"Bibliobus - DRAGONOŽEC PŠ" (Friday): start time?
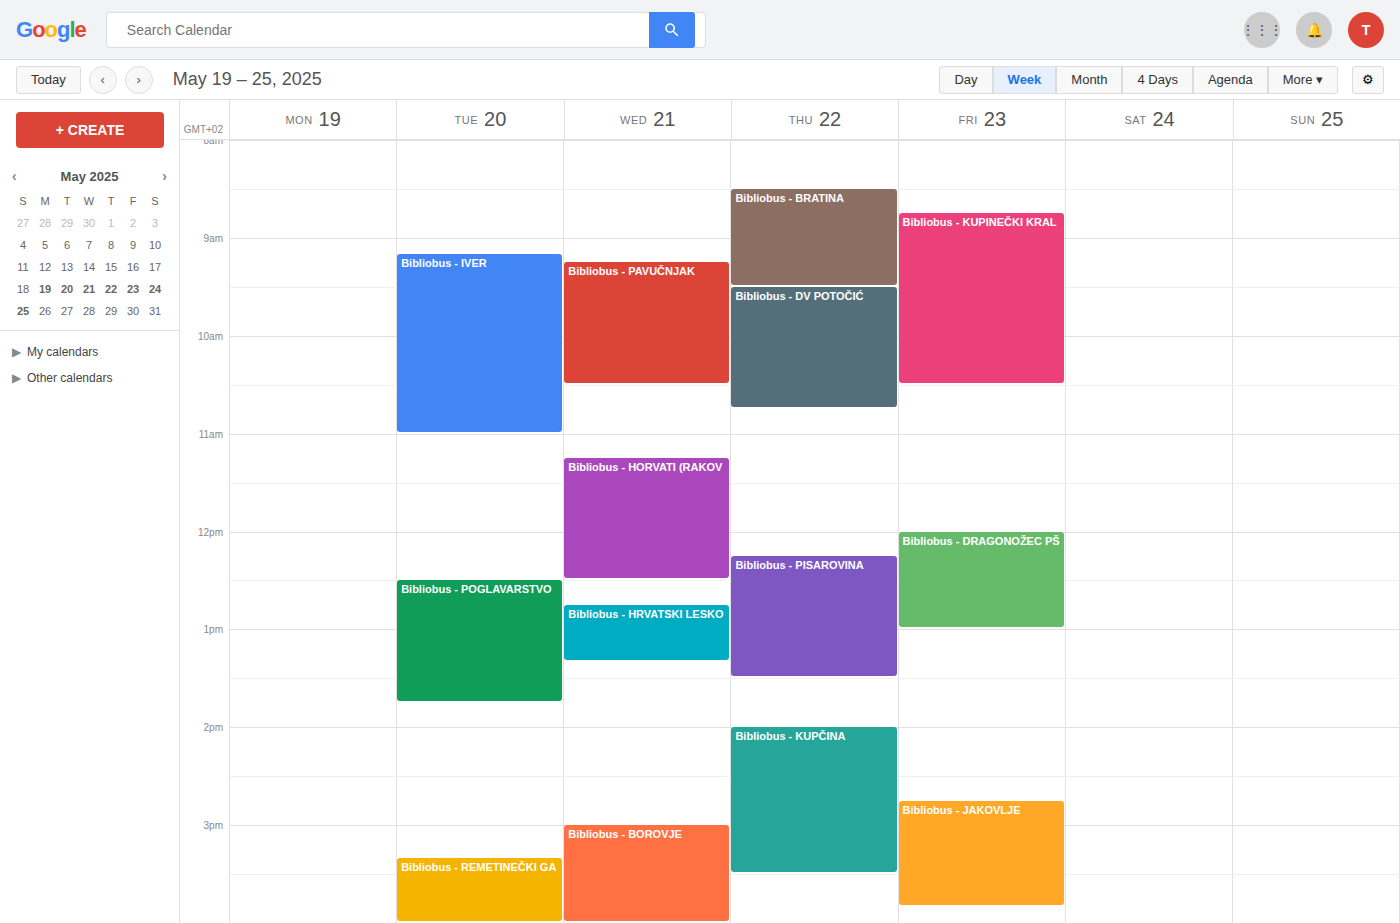
12:00 PM